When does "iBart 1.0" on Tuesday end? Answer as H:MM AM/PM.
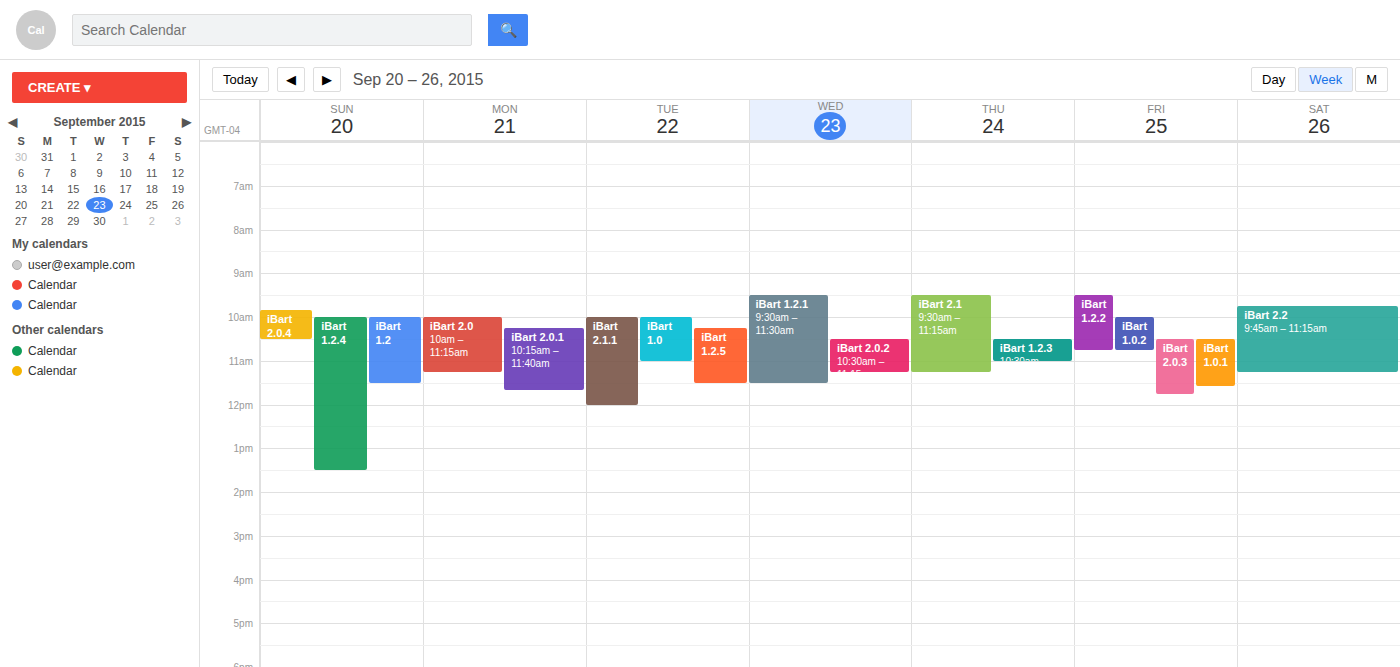
11:00 AM